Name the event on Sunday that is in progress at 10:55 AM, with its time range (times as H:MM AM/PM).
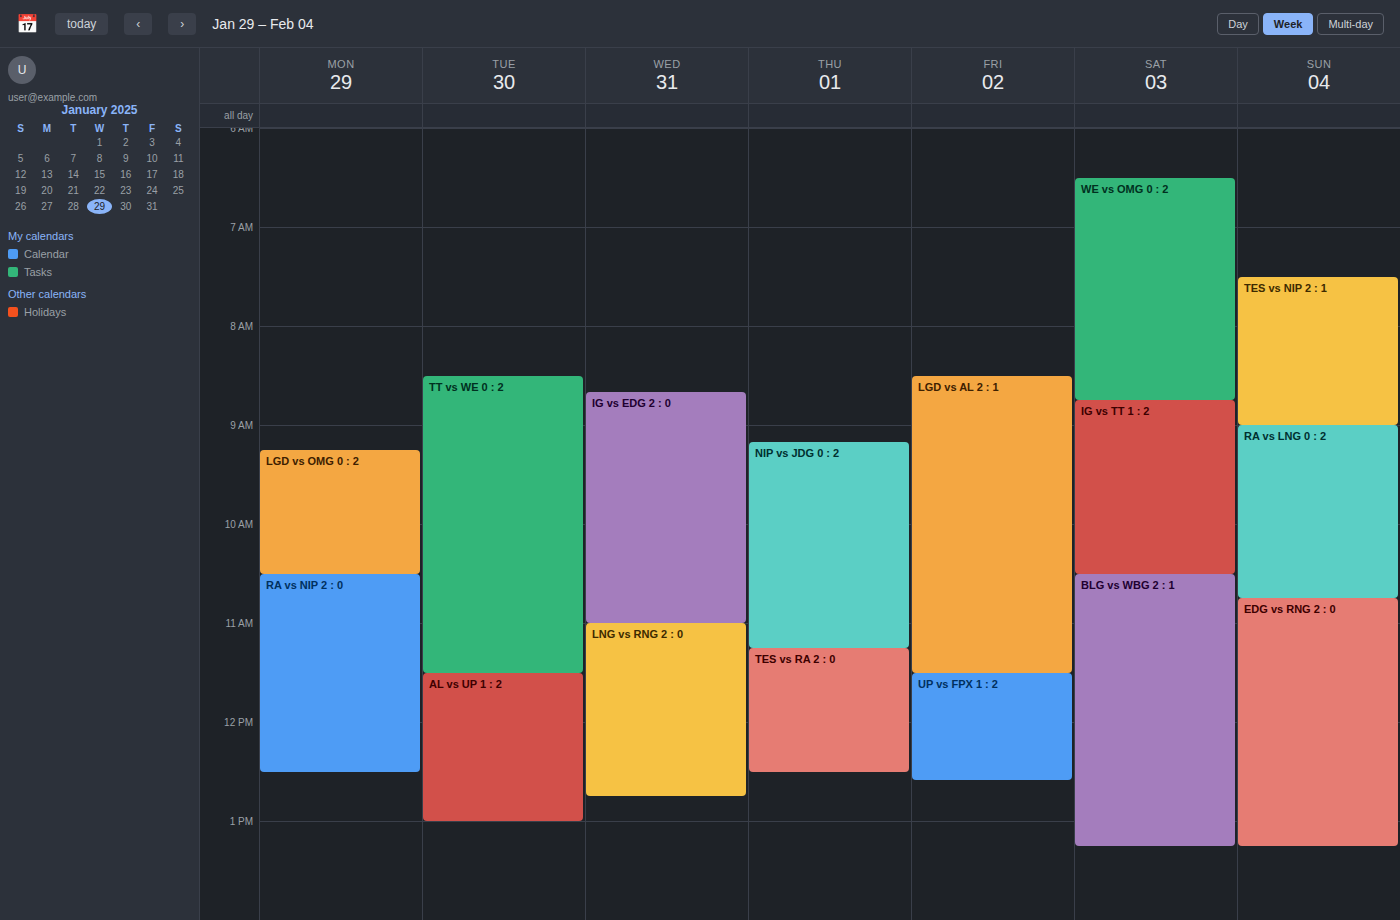
"EDG vs RNG 2 : 0", 10:45 AM to 1:15 PM